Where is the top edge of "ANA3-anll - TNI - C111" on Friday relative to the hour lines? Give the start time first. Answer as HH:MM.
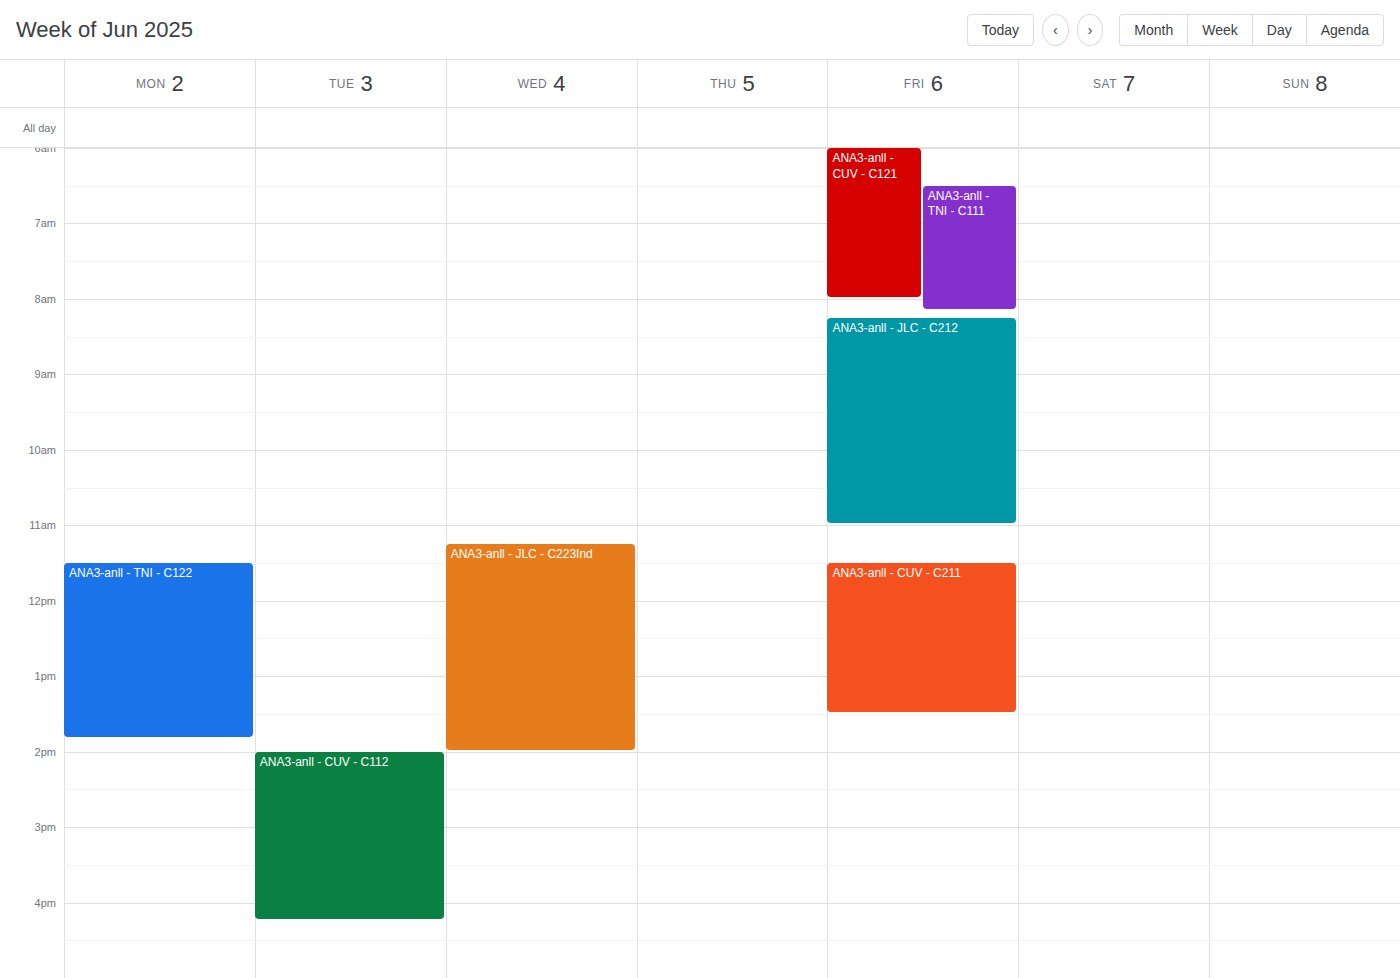
06:30 -- halfway between the 06:00 and 07:00 lines.